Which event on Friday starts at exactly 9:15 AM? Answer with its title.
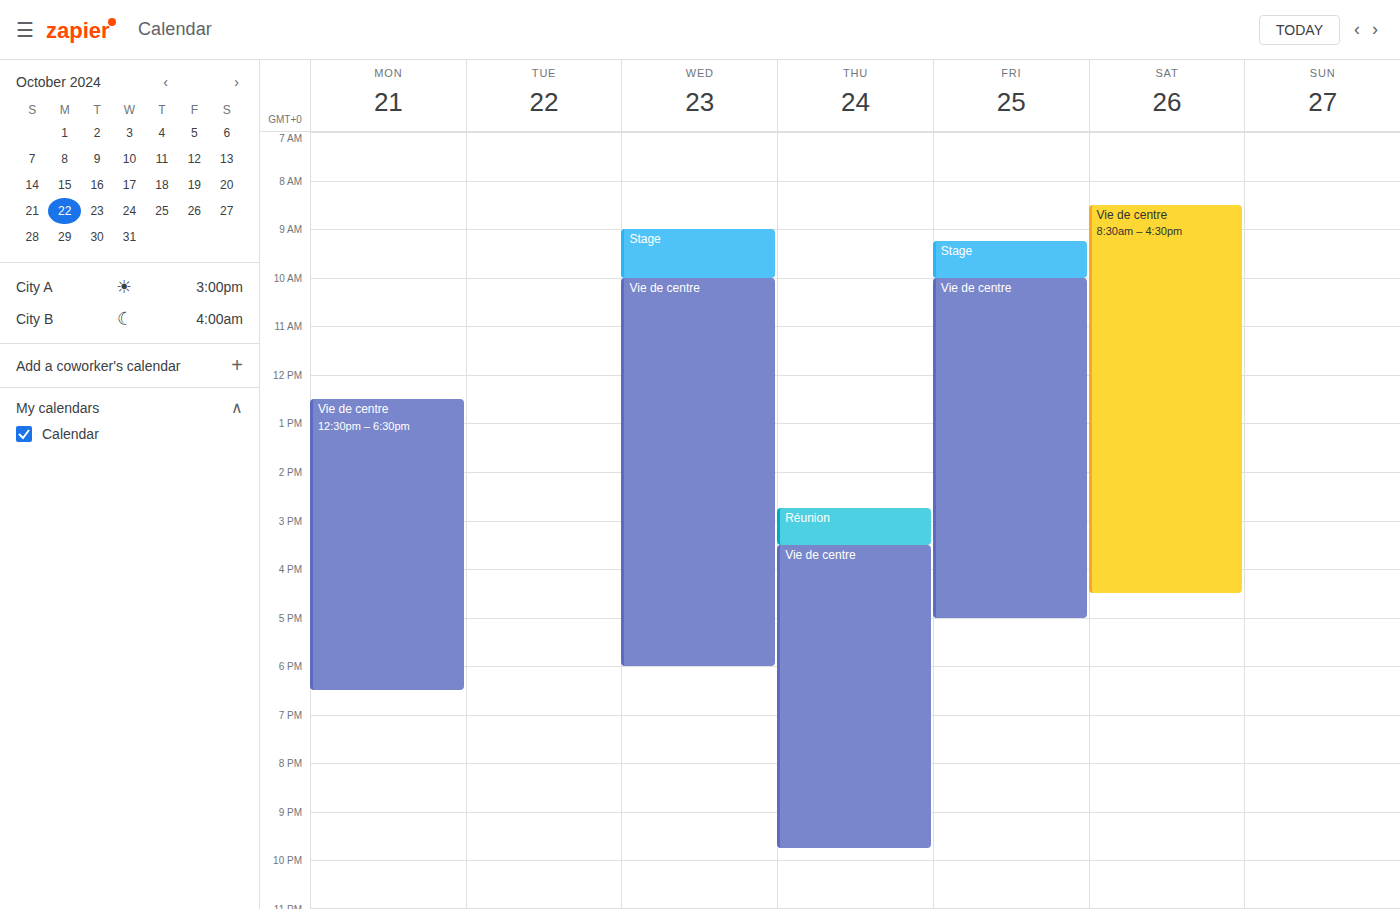
"Stage"